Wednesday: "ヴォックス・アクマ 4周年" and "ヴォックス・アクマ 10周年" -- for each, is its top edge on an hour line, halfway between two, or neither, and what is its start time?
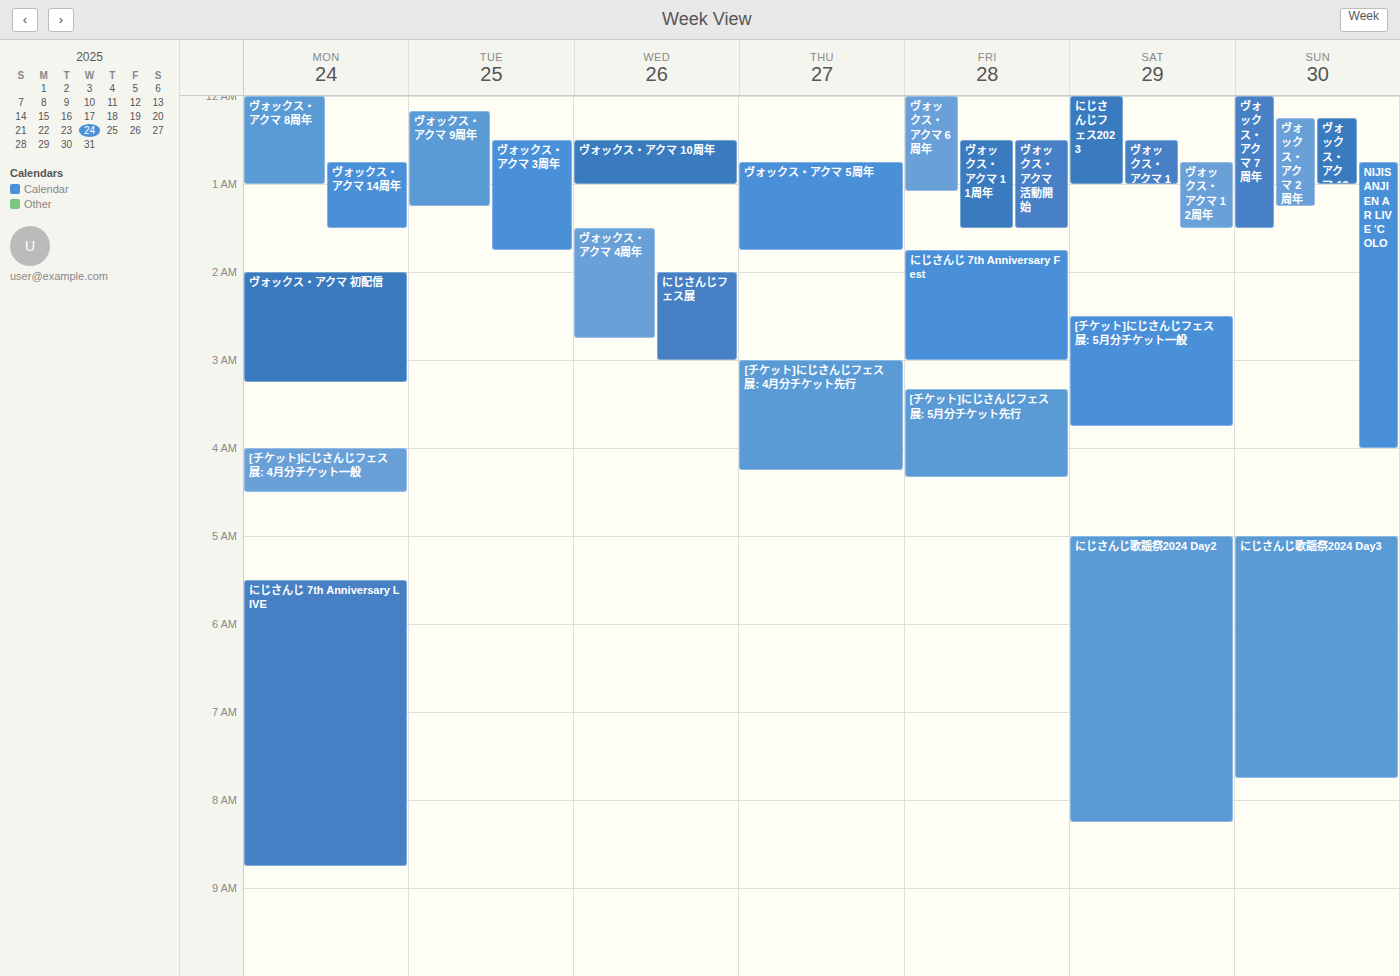
"ヴォックス・アクマ 4周年": 1:30 AM, halfway between the 1 AM and 2 AM lines. "ヴォックス・アクマ 10周年": 12:30 AM, halfway between the 12 AM and 1 AM lines.